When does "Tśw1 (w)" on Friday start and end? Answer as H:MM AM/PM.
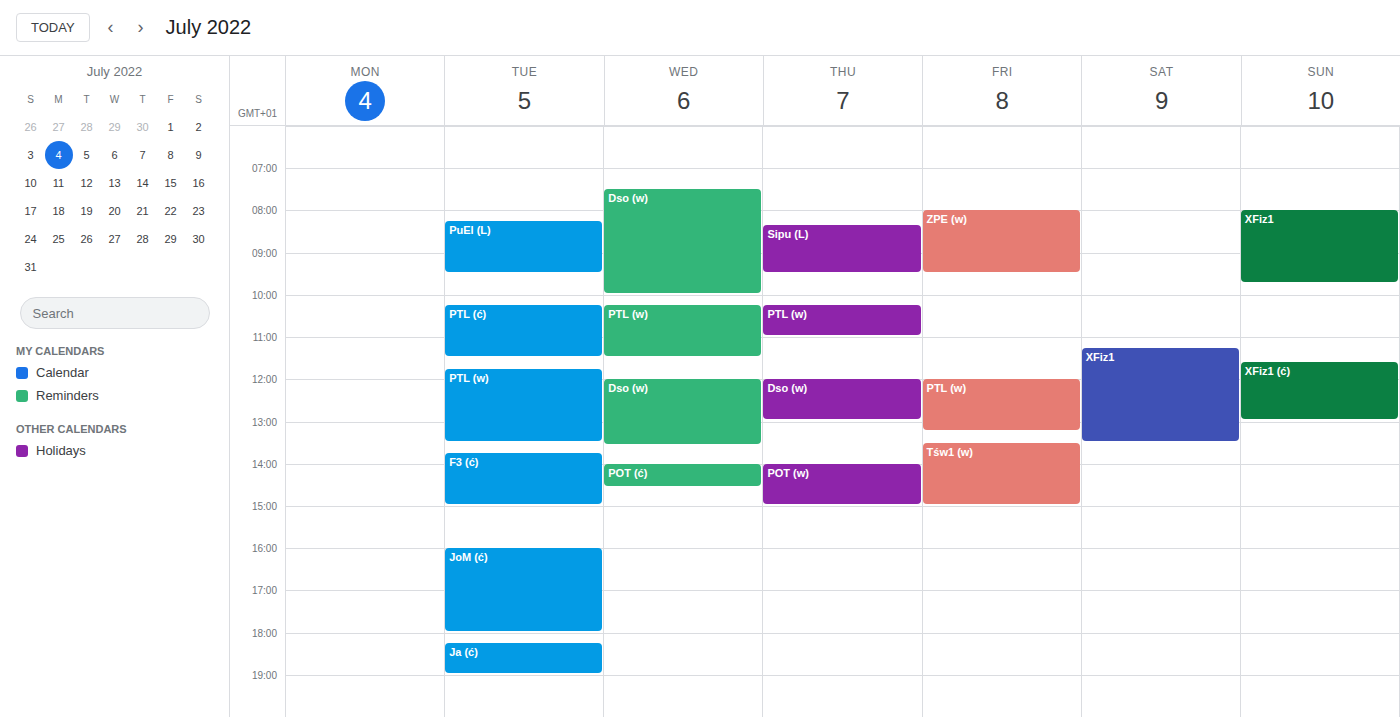
1:30 PM to 3:00 PM